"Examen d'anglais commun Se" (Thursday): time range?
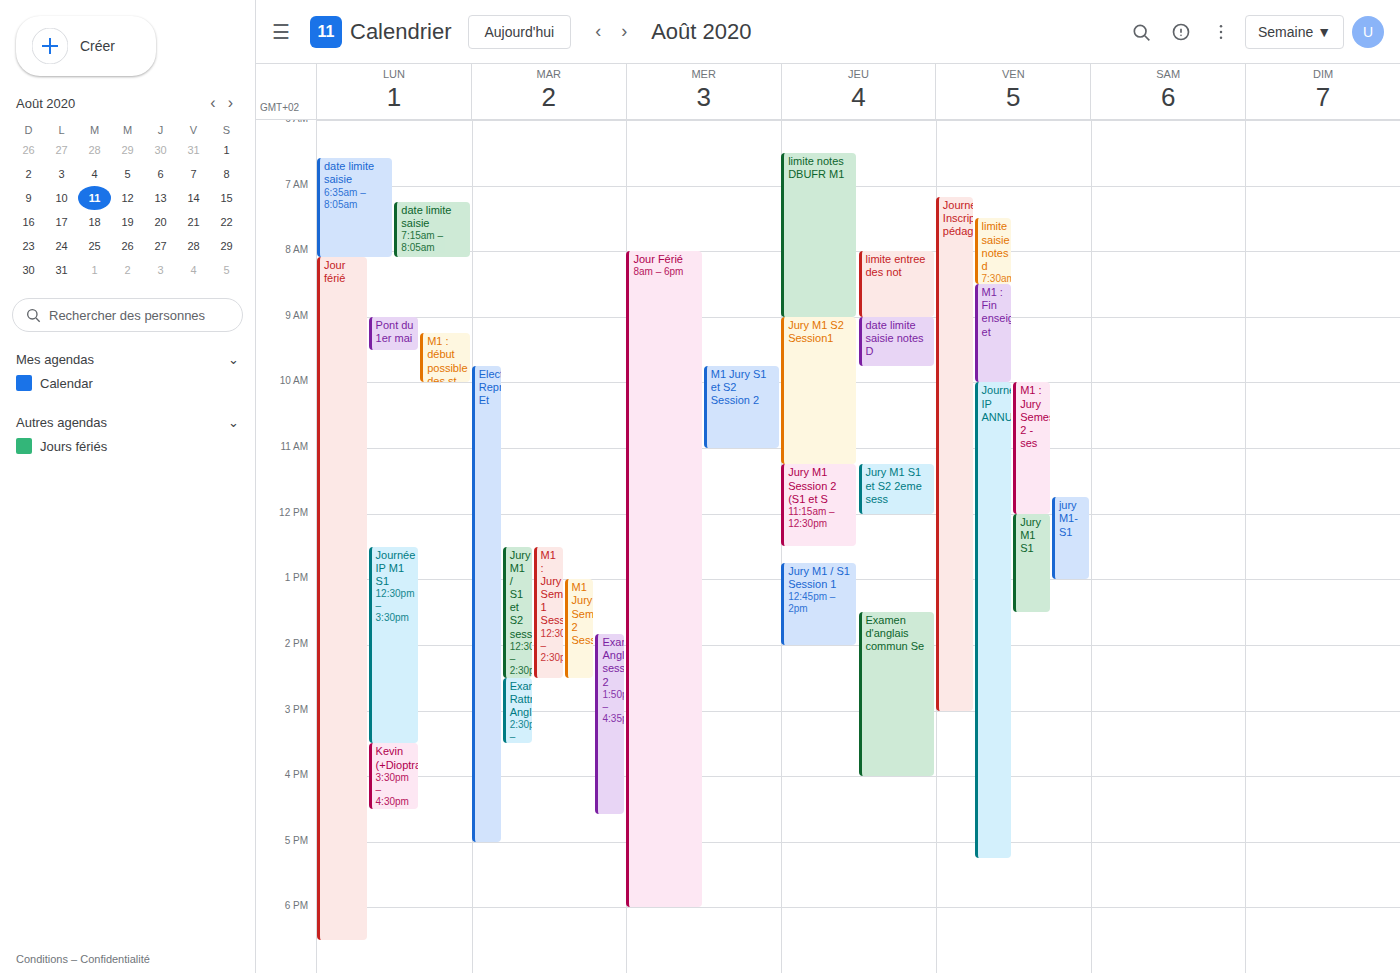
13:30 to 16:00